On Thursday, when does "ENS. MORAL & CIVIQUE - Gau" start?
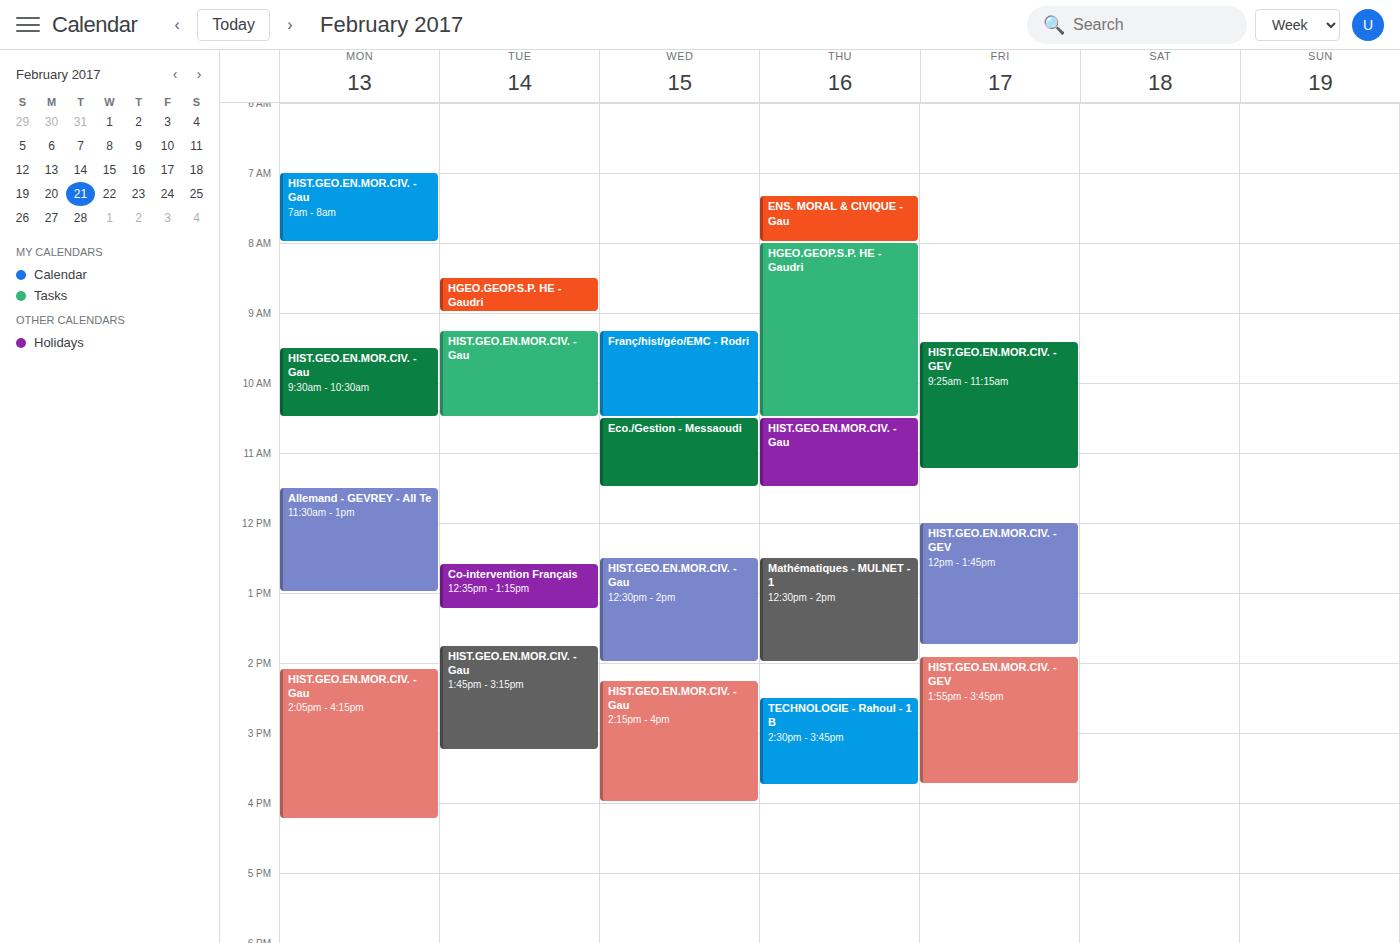
7:20 AM